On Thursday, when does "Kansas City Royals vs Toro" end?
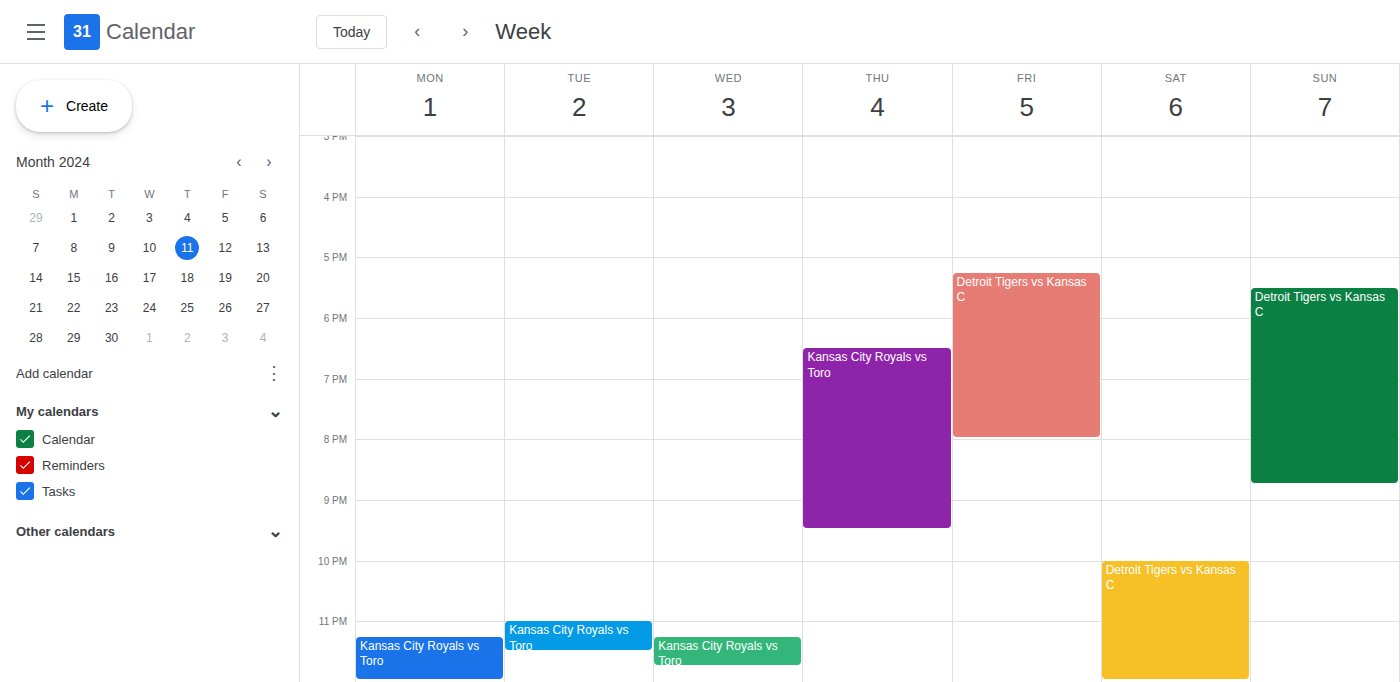
9:30 PM